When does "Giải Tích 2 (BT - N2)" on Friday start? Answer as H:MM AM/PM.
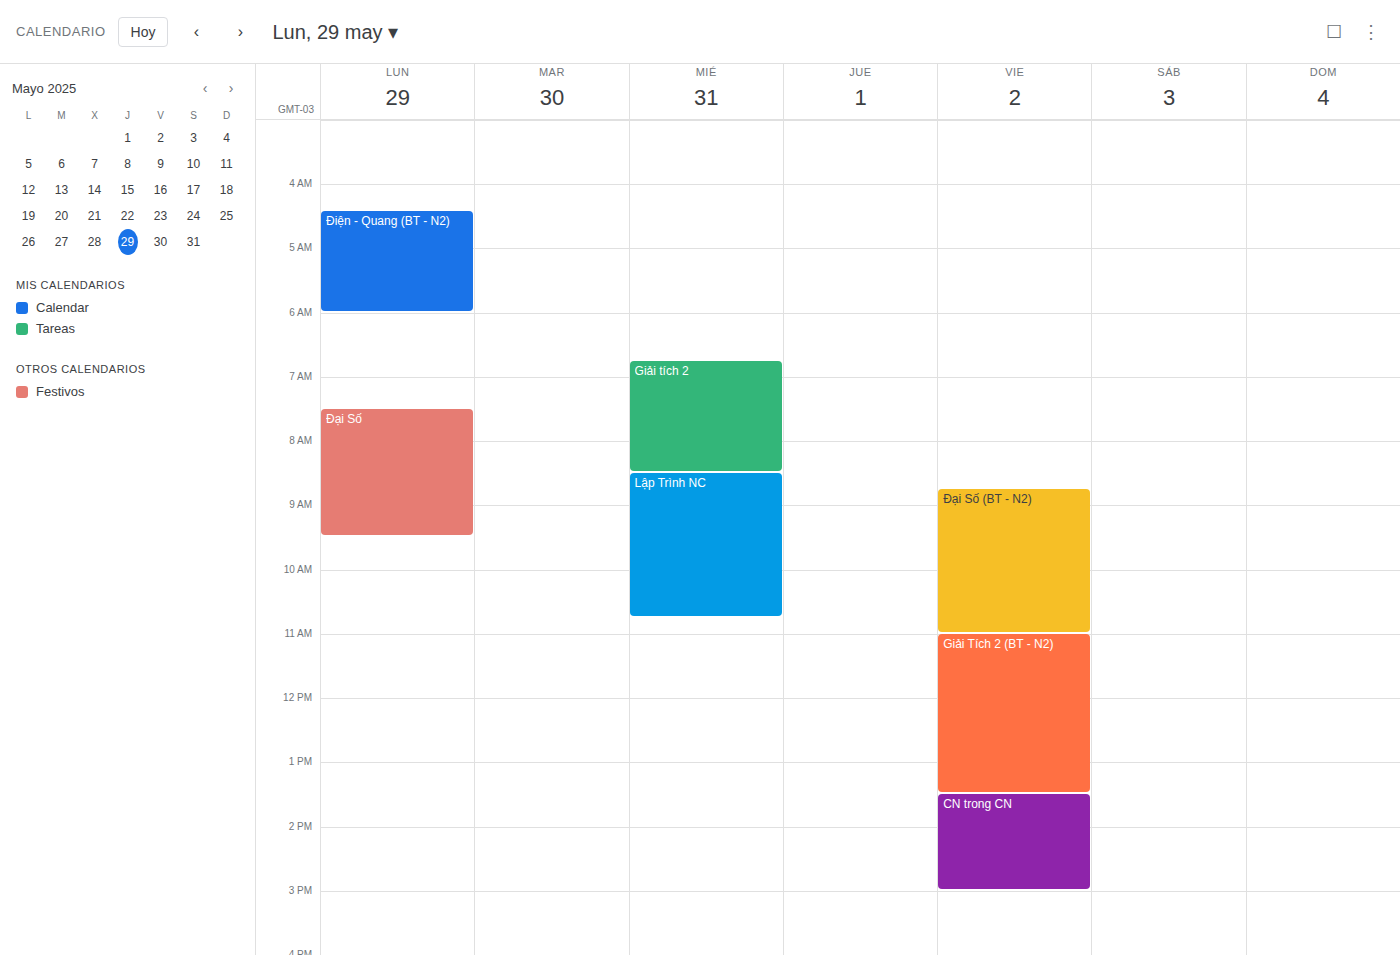
11:00 AM